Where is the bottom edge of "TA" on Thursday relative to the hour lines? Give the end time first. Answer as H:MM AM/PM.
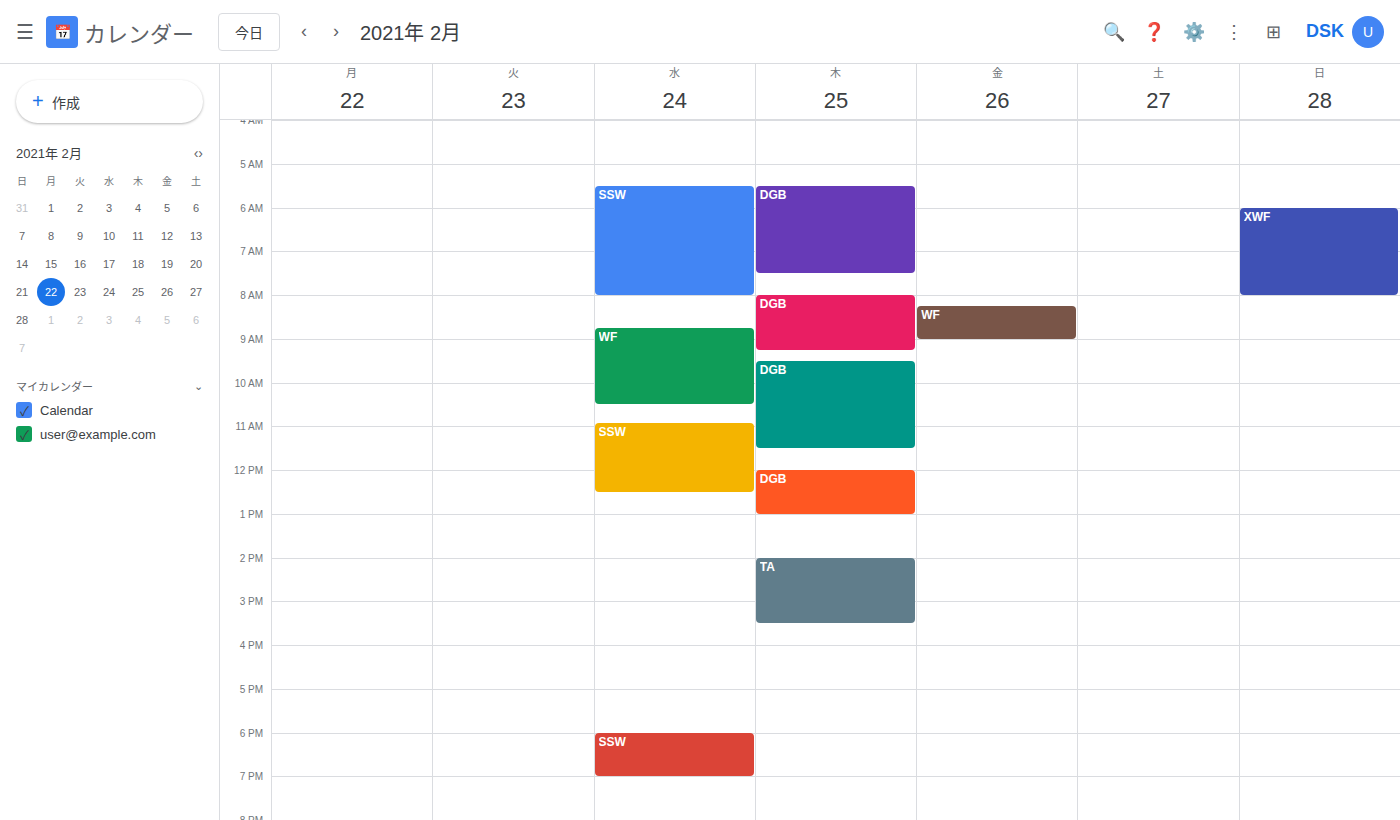
3:30 PM -- halfway between the 3 PM and 4 PM lines.